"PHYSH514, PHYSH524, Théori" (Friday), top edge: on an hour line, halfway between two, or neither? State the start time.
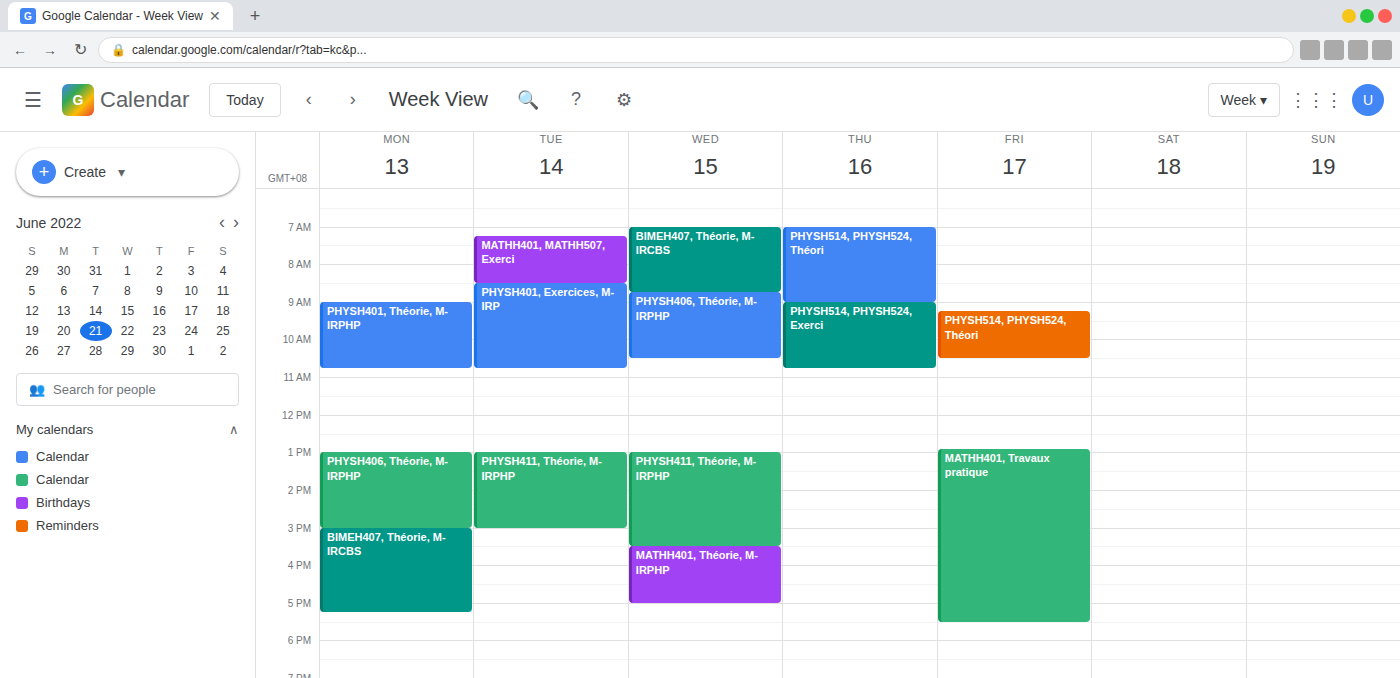
9:15 AM -- neither: a quarter of the way from the 9 AM line to the 10 AM line.